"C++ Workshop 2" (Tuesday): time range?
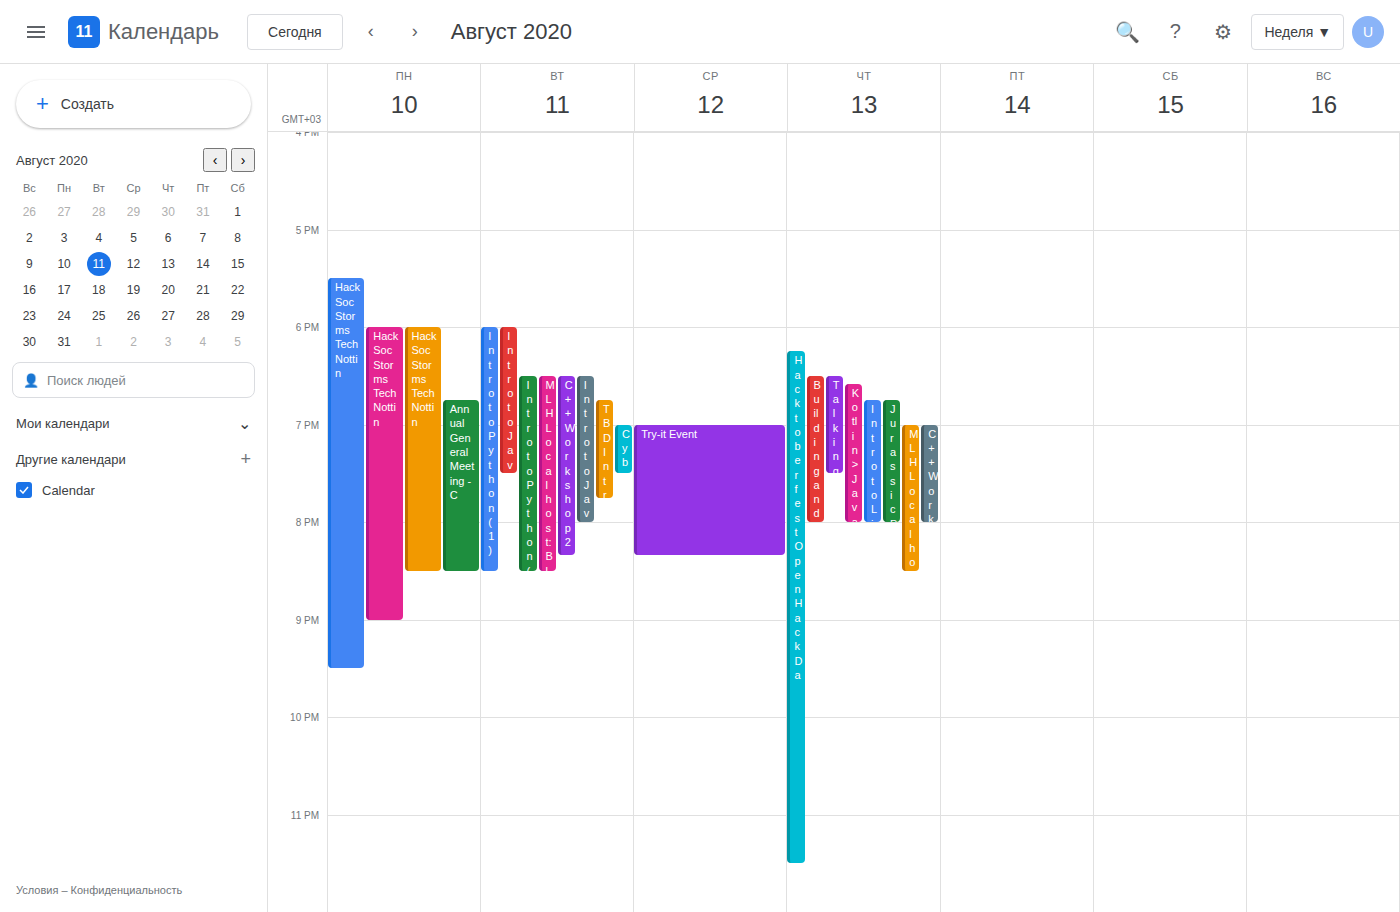
6:30 PM to 8:20 PM